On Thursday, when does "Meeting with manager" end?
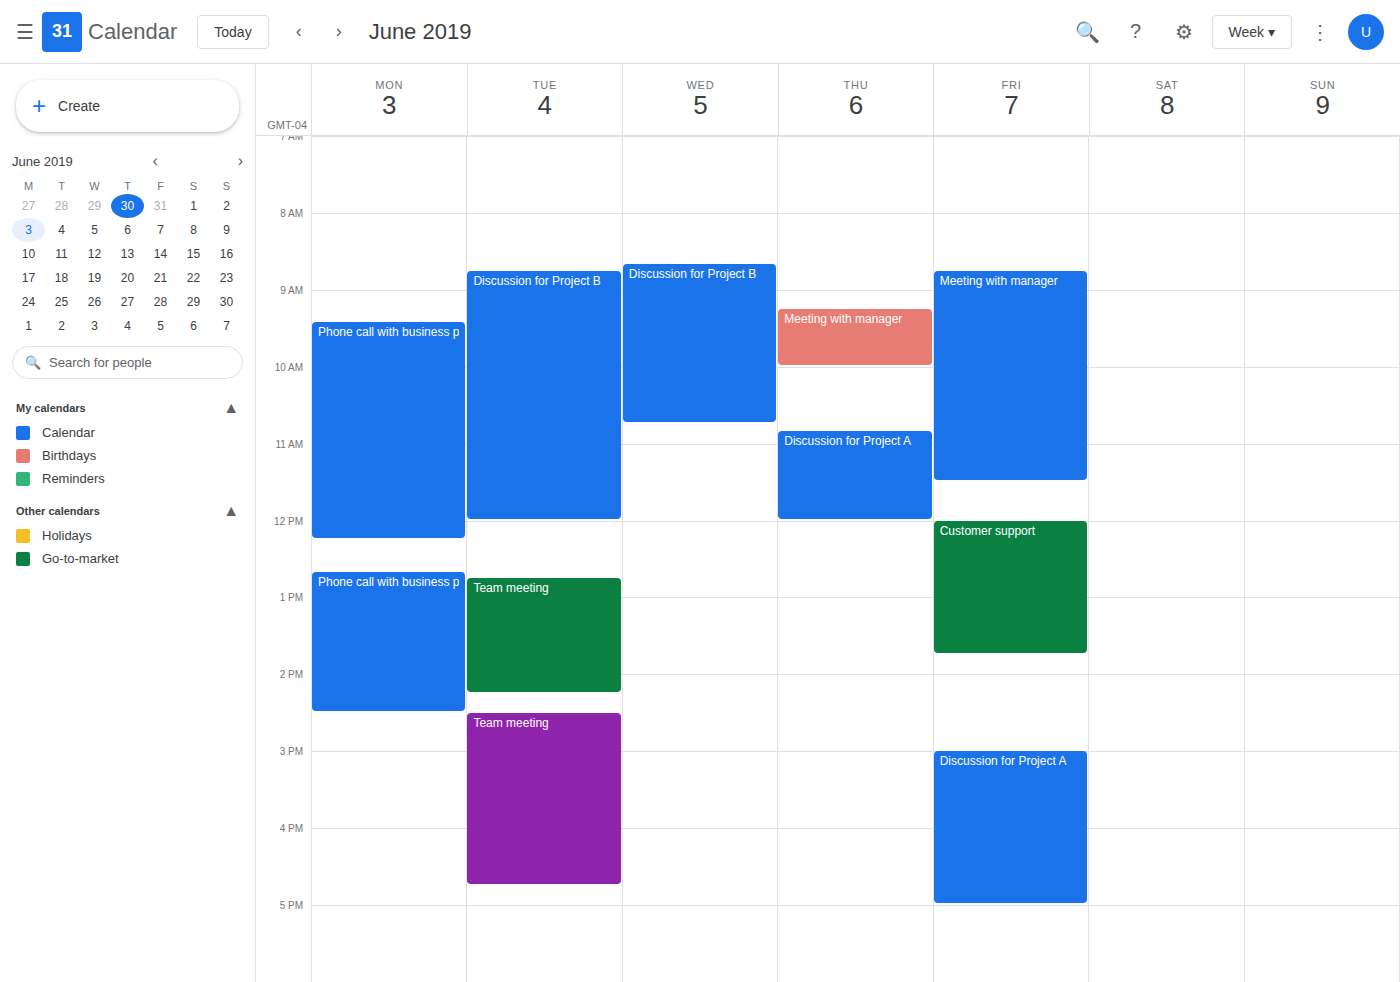
10:00 AM